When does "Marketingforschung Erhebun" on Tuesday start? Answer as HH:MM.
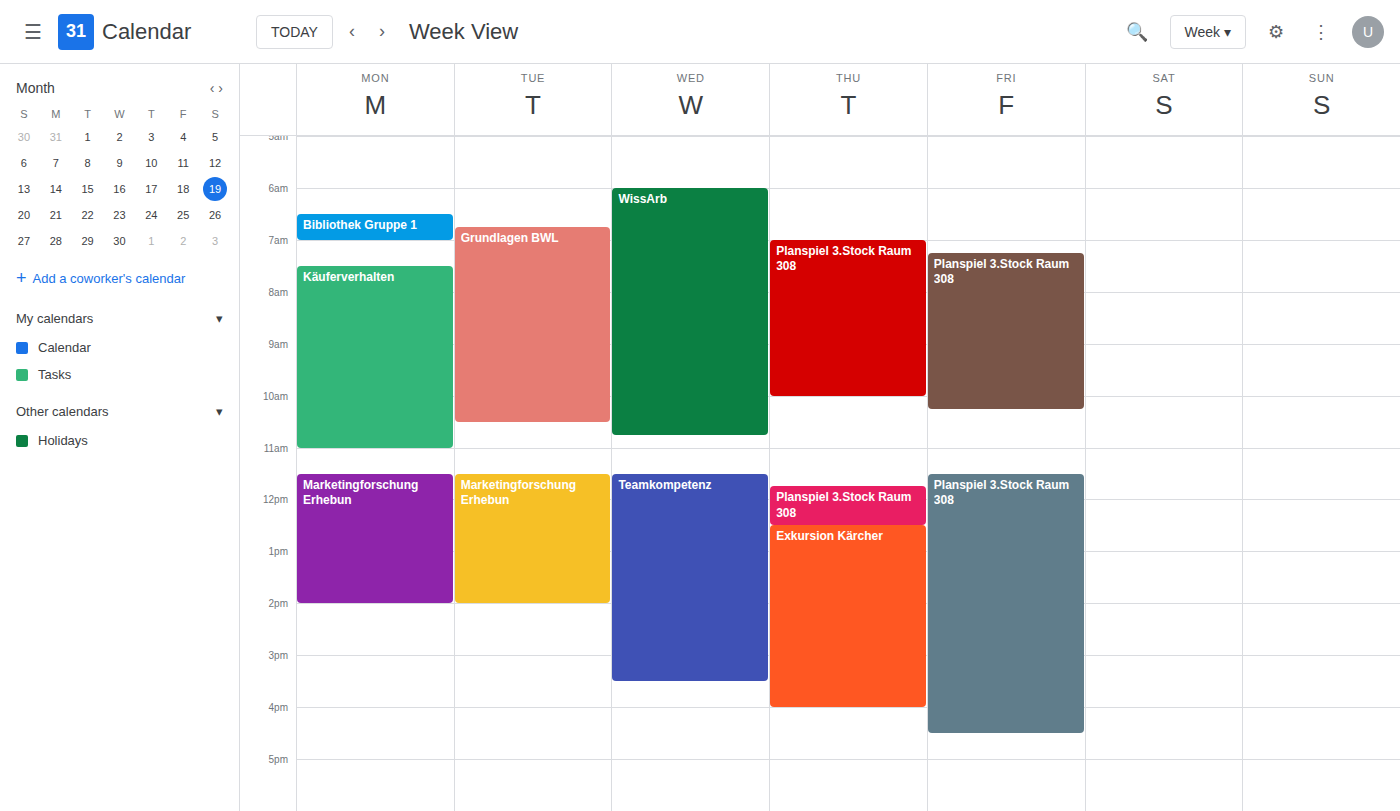
11:30